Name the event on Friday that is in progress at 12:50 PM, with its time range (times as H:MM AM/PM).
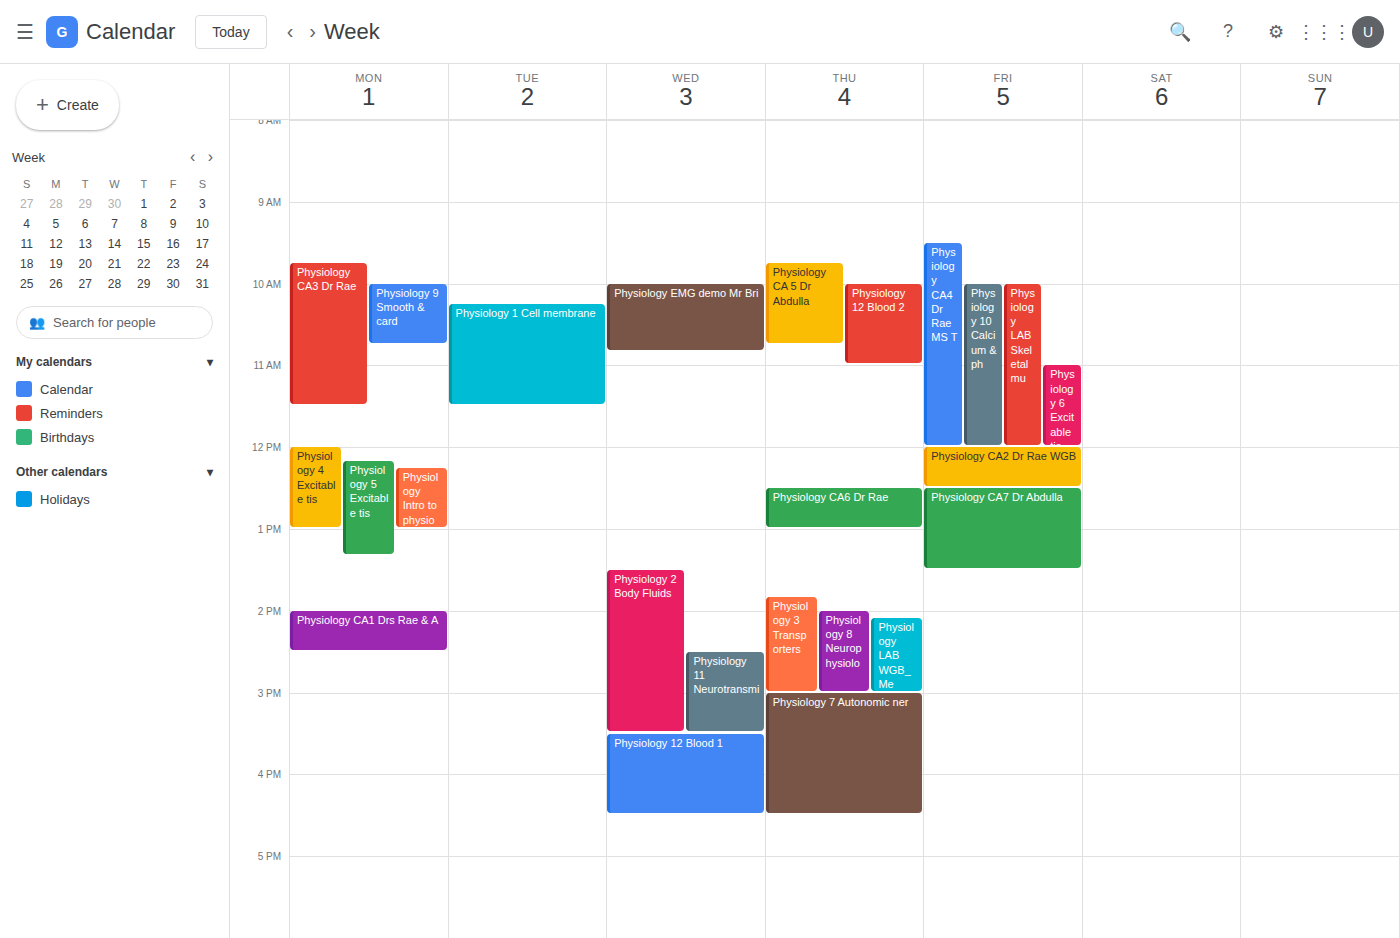
"Physiology CA7 Dr Abdulla", 12:30 PM to 1:30 PM